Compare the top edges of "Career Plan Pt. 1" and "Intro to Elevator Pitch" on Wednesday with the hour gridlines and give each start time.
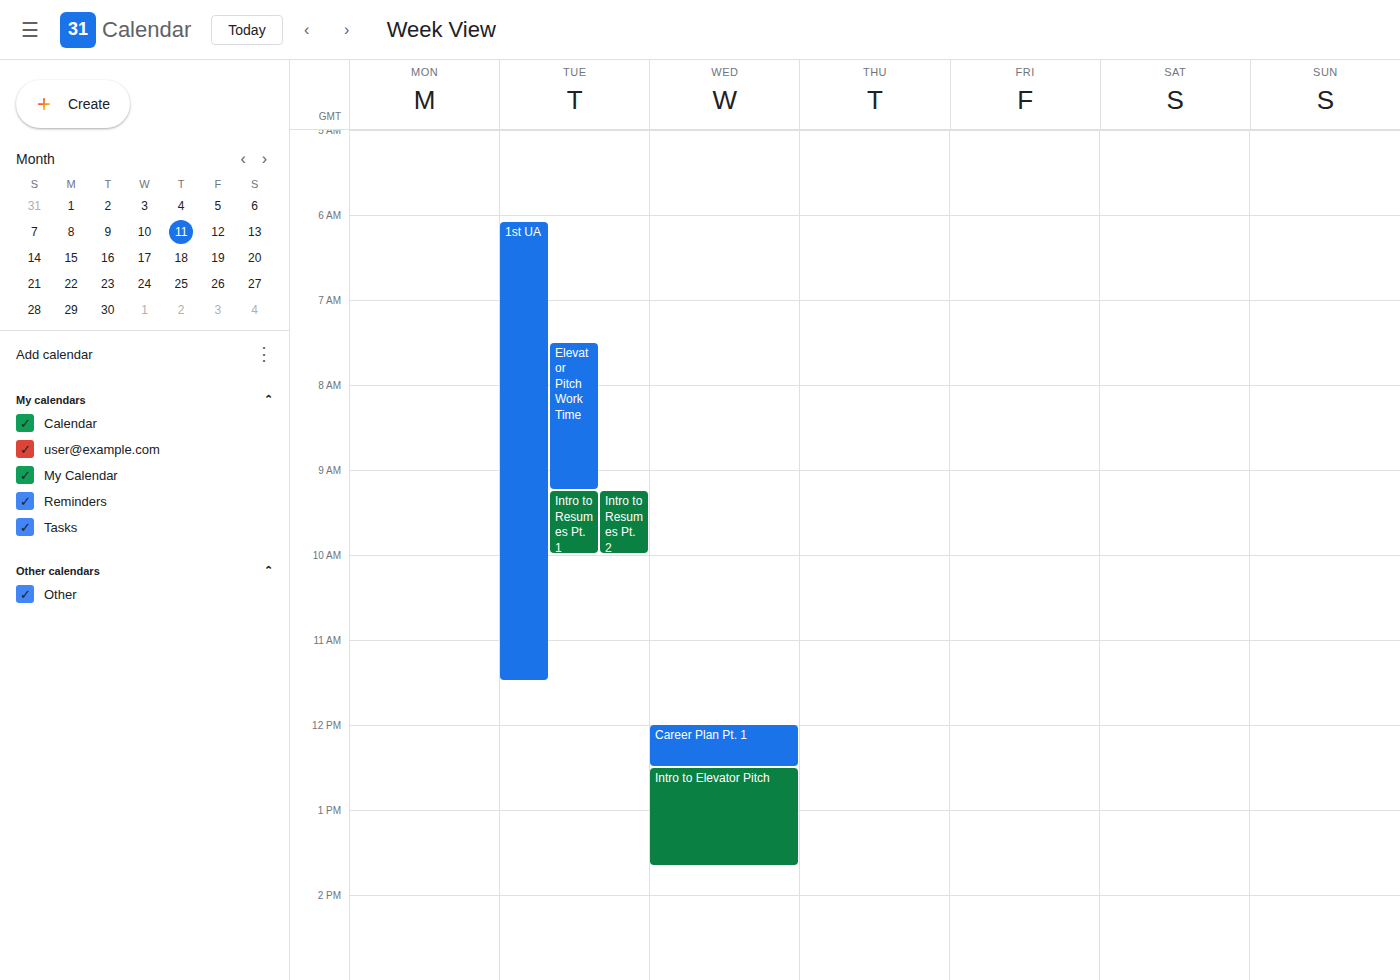
"Career Plan Pt. 1": 12:00 PM, exactly on the 12 PM line. "Intro to Elevator Pitch": 12:30 PM, halfway between the 12 PM and 1 PM lines.